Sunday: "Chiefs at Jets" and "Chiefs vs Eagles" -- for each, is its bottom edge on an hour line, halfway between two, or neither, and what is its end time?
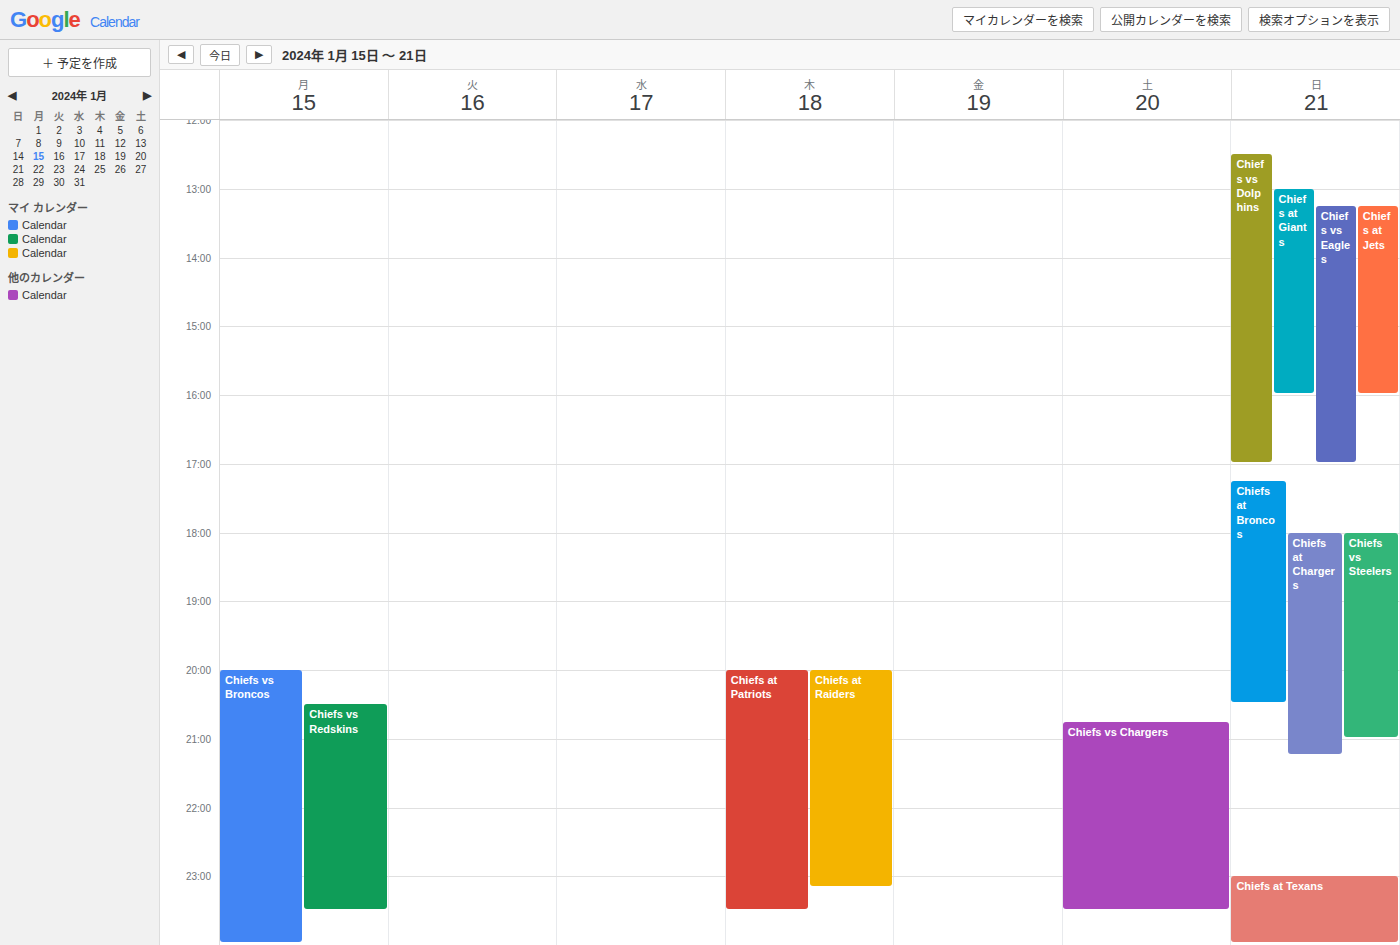
"Chiefs at Jets": 16:00, exactly on the 16:00 line. "Chiefs vs Eagles": 17:00, exactly on the 17:00 line.